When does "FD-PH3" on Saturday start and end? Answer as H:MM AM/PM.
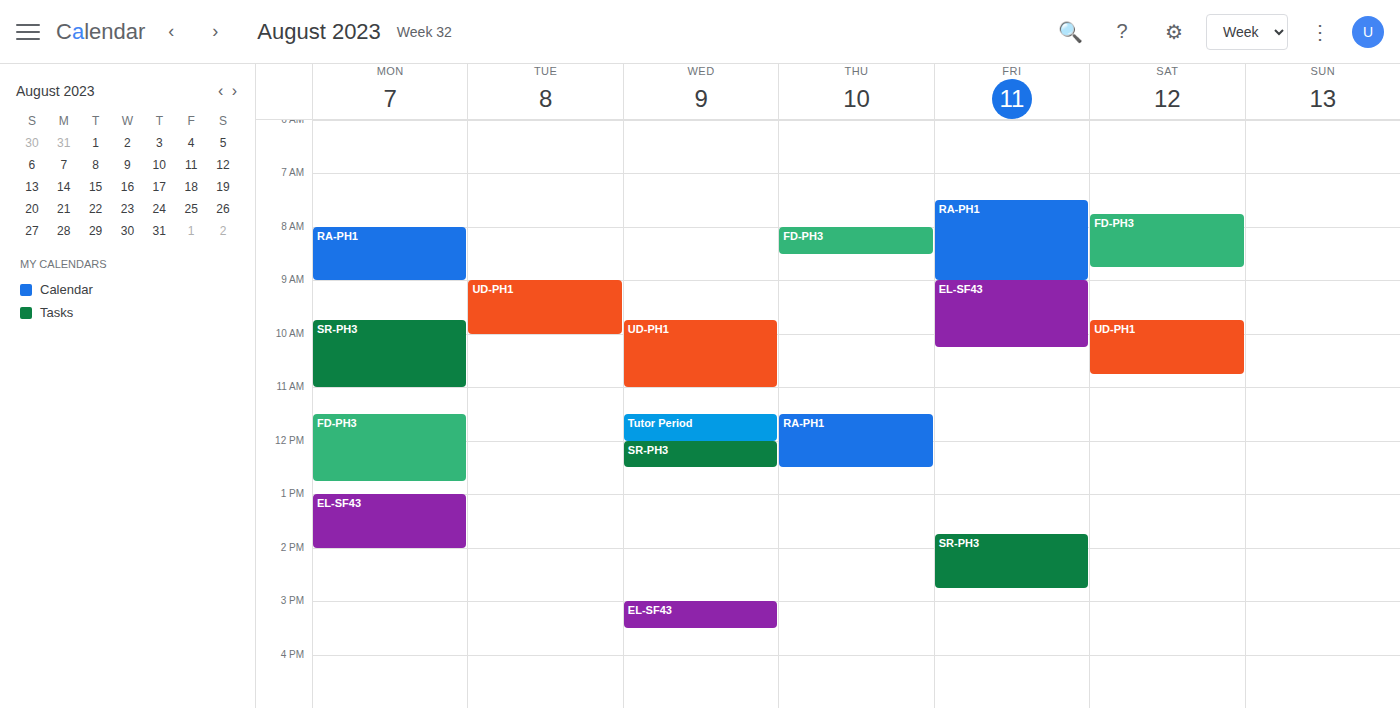
7:45 AM to 8:45 AM